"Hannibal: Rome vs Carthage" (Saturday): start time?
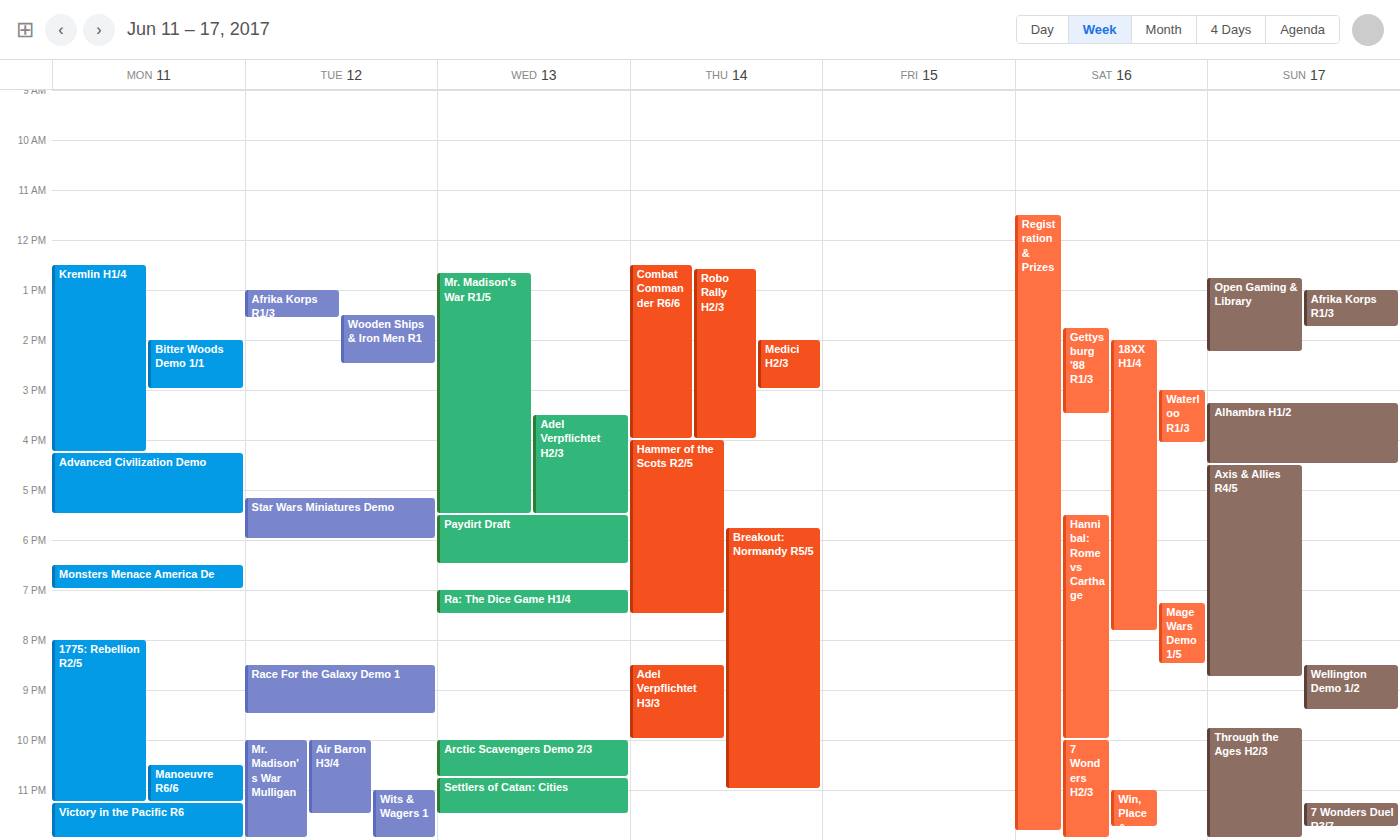
5:30 PM